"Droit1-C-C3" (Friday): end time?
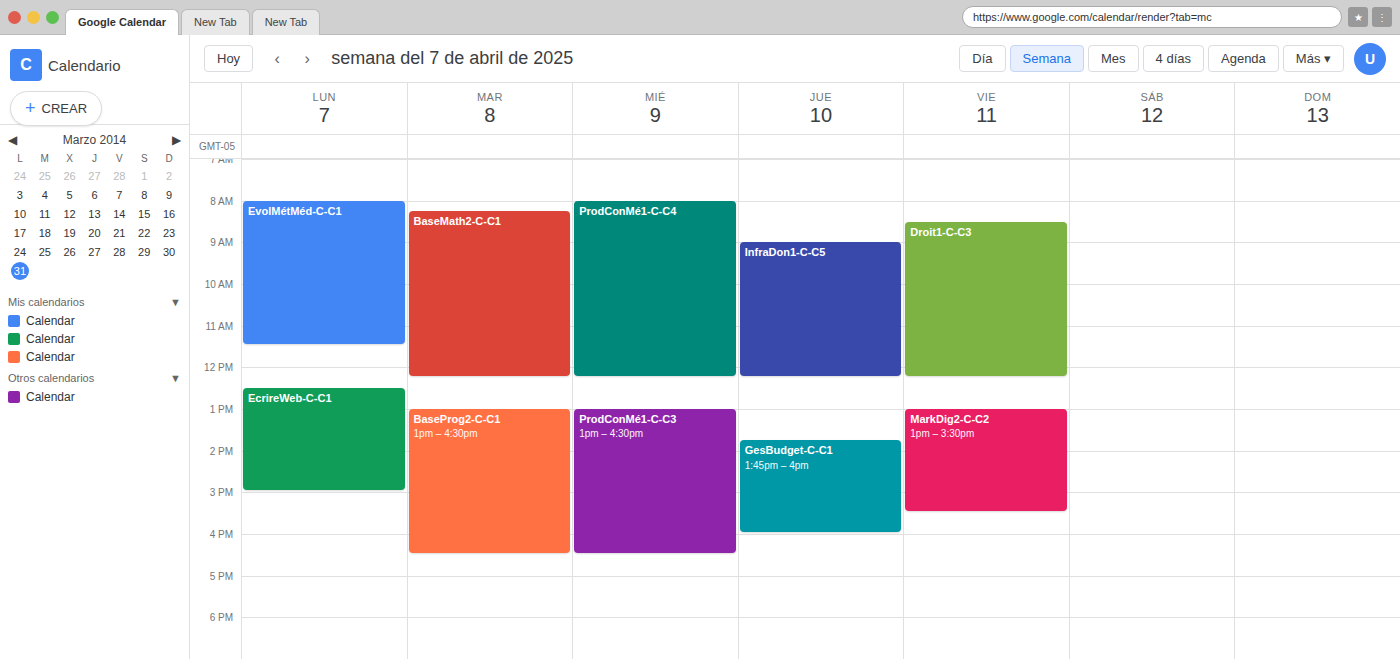
12:15